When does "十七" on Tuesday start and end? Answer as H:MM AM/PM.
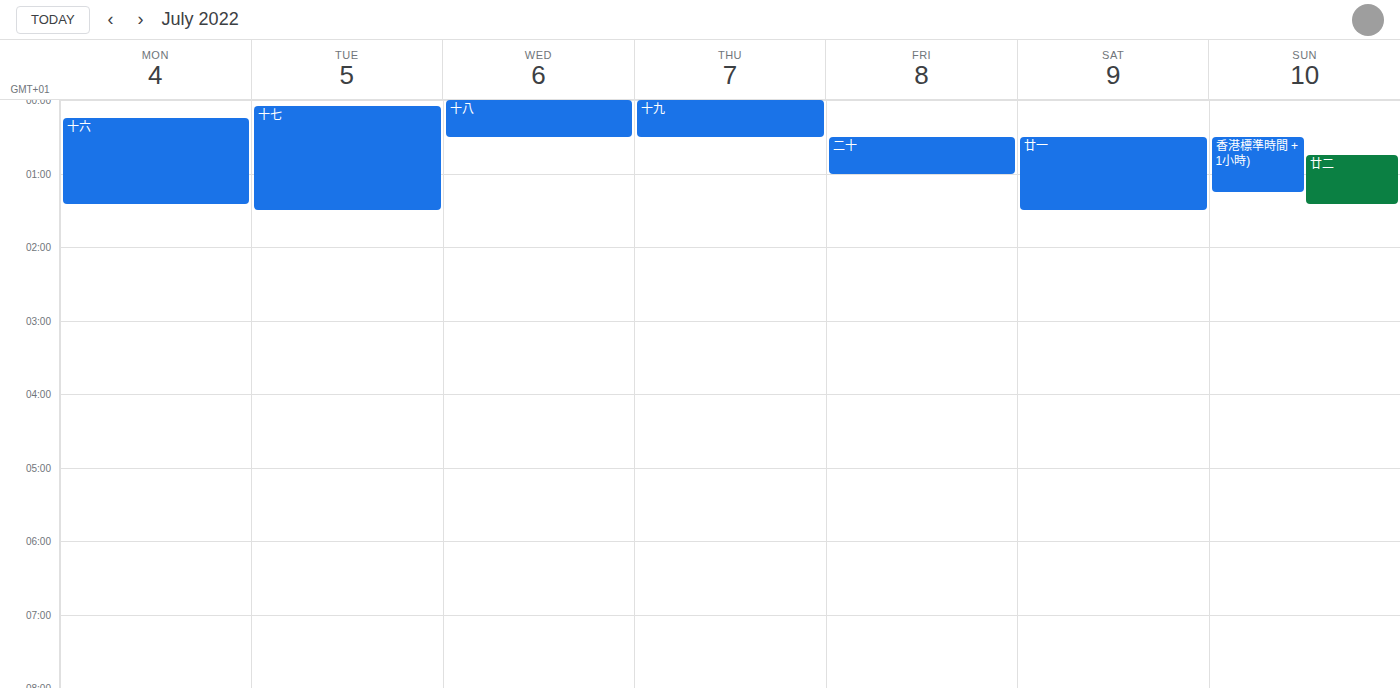
12:05 AM to 1:30 AM